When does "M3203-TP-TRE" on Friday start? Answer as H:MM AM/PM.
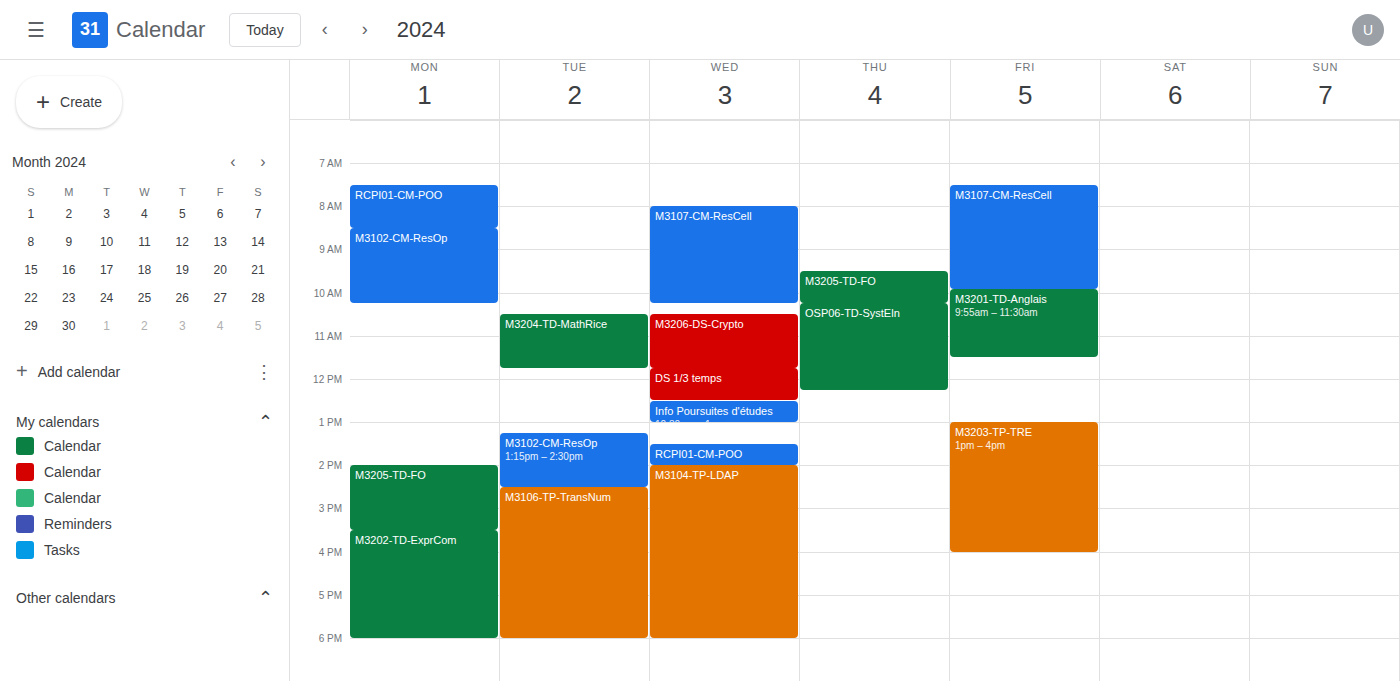
1:00 PM